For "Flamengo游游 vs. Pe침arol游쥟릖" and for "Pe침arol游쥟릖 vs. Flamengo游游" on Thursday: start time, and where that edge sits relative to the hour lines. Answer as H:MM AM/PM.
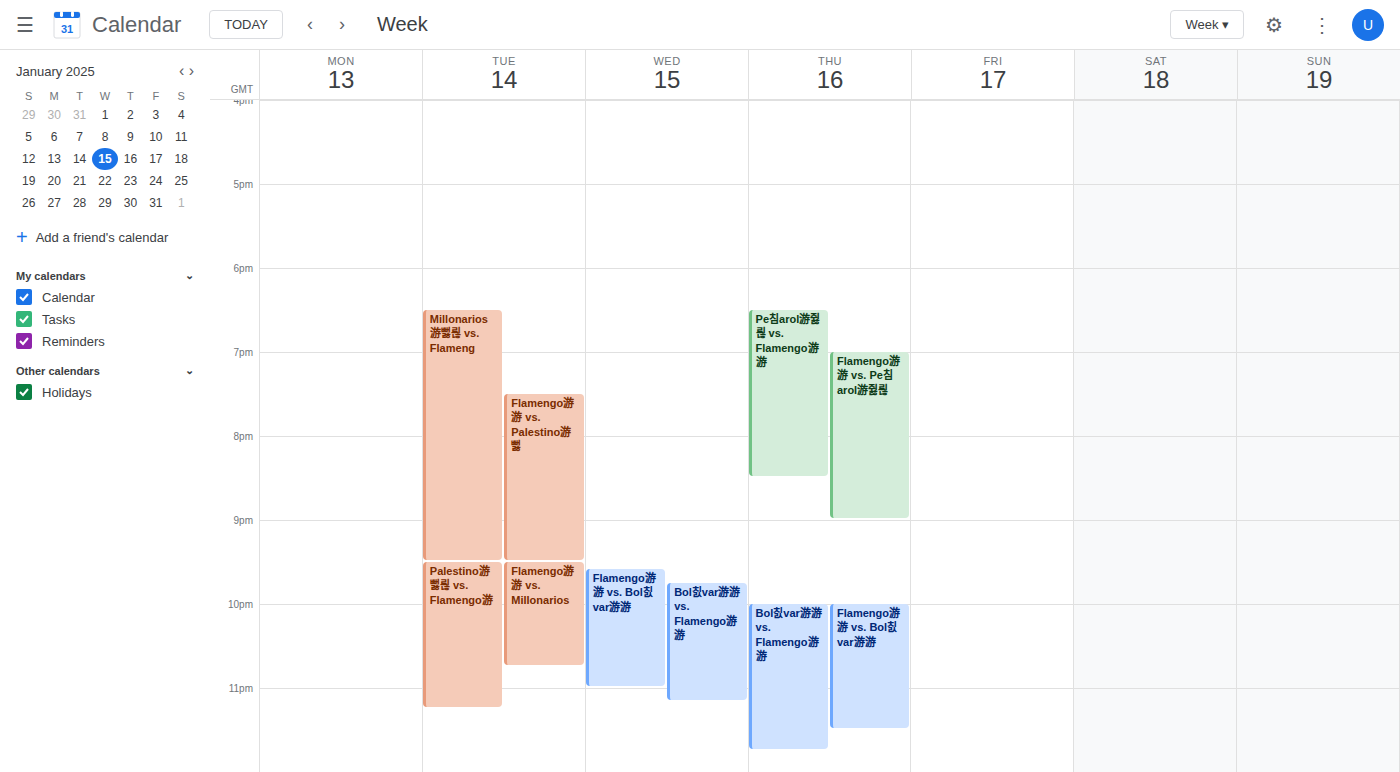
"Flamengo游游 vs. Pe침arol游쥟릖": 7:00 PM, exactly on the 7 PM line. "Pe침arol游쥟릖 vs. Flamengo游游": 6:30 PM, halfway between the 6 PM and 7 PM lines.